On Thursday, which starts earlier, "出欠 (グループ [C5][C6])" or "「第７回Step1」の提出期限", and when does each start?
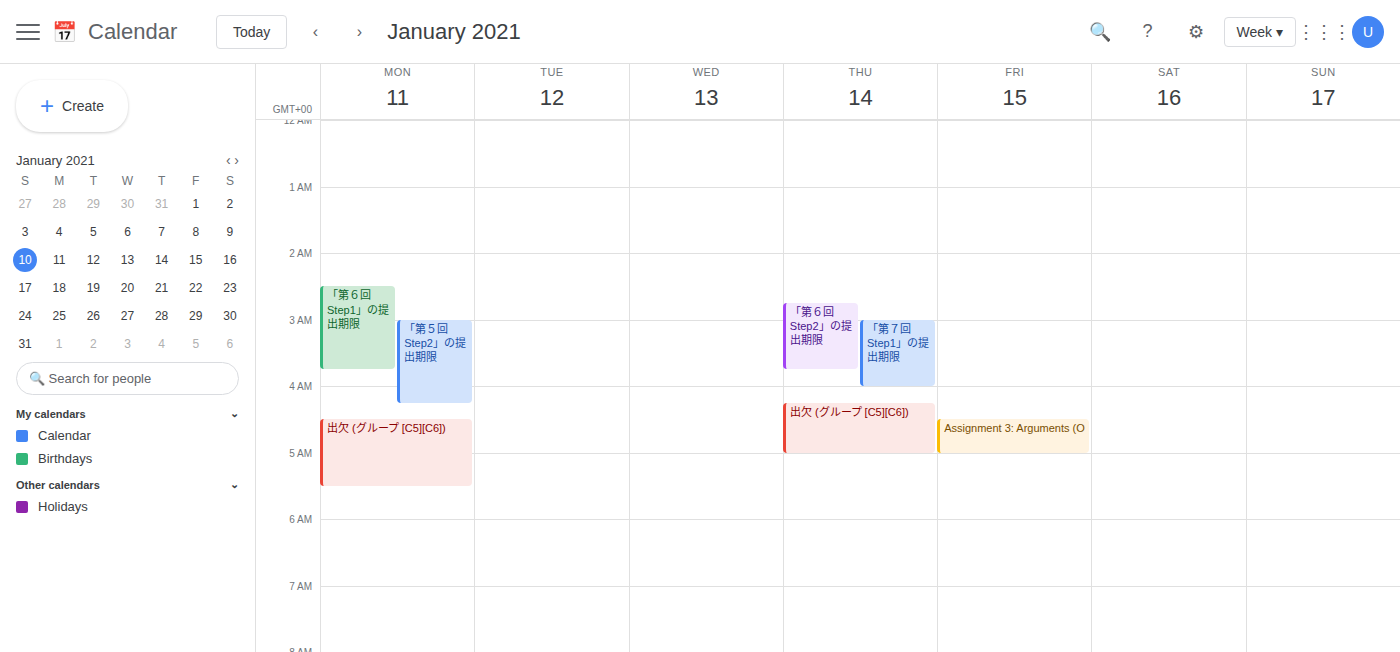
"「第７回Step1」の提出期限" 3:00 AM; "出欠 (グループ [C5][C6])" 4:15 AM.